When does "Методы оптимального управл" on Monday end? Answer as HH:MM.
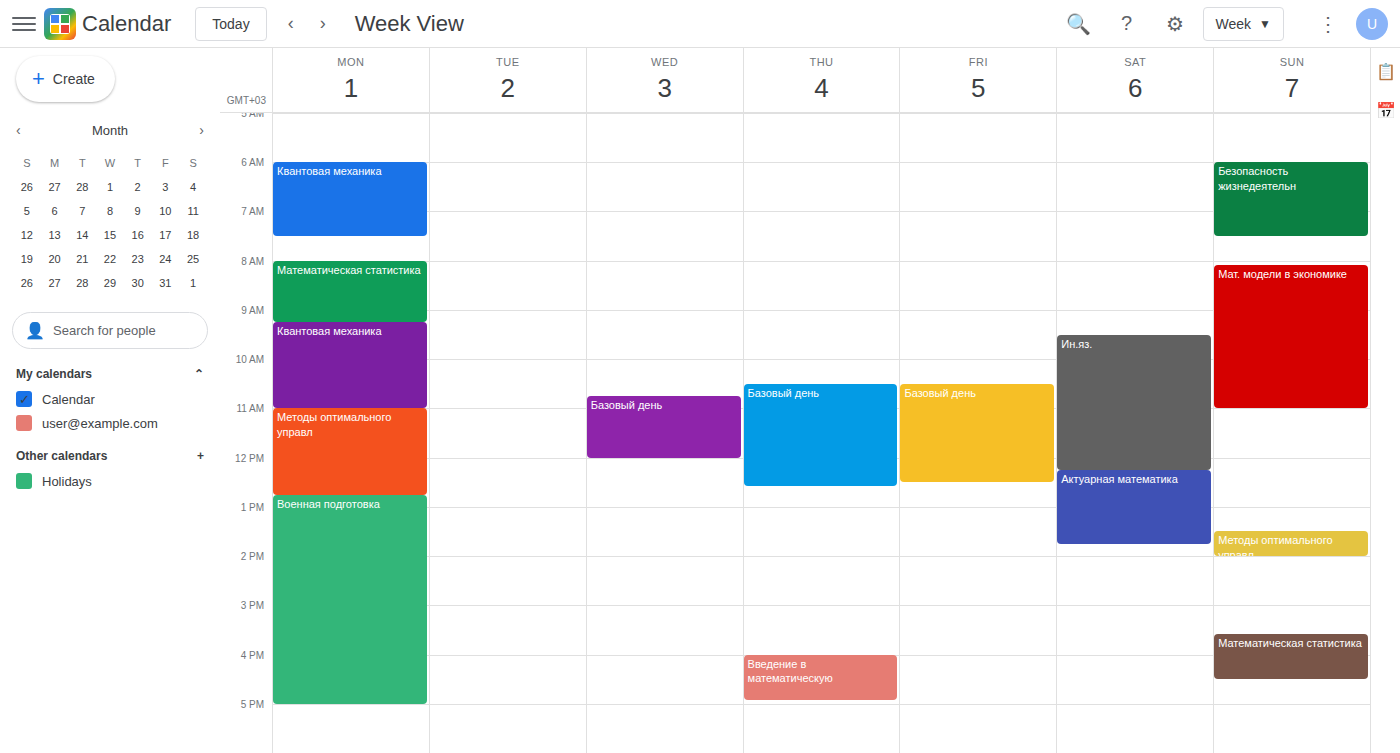
12:45